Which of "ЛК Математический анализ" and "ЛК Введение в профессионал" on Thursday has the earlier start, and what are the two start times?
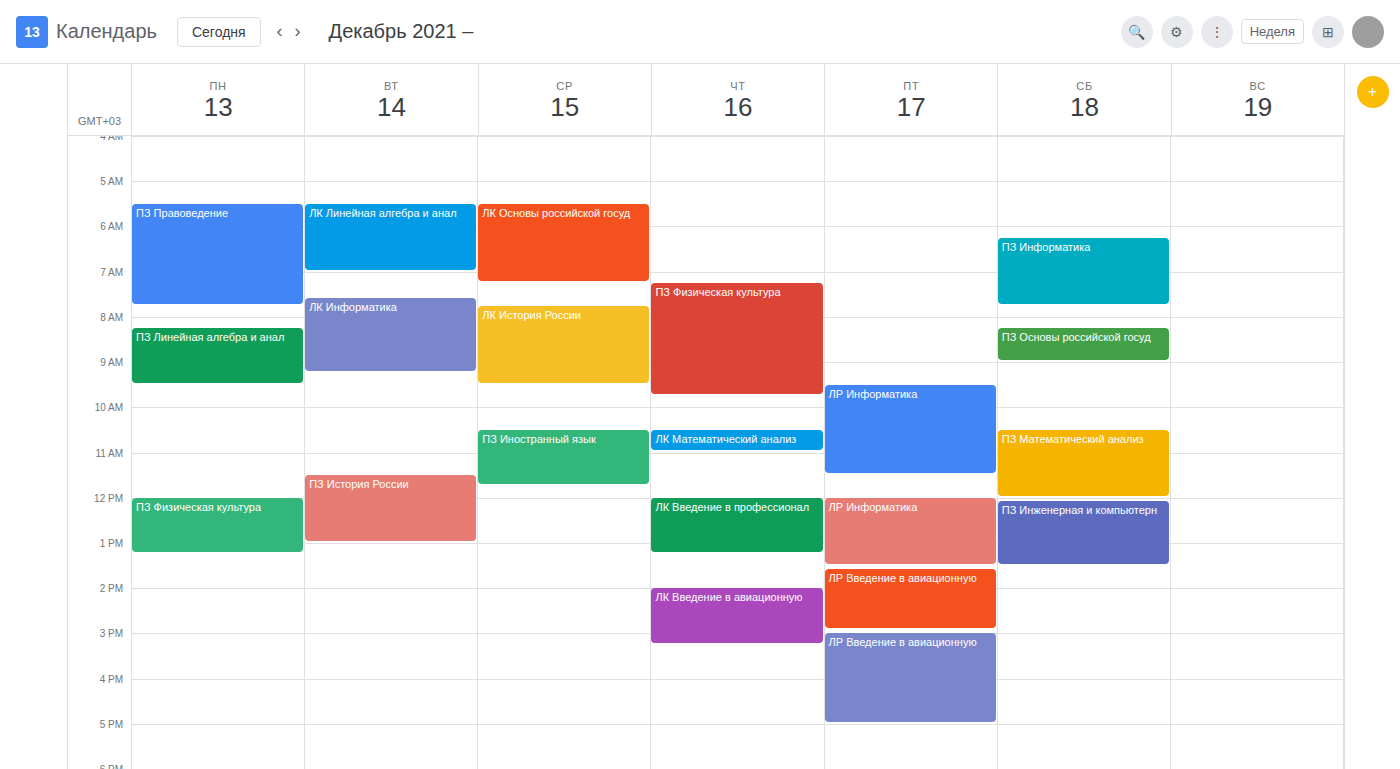
"ЛК Математический анализ" 10:30 AM; "ЛК Введение в профессионал" 12:00 PM.